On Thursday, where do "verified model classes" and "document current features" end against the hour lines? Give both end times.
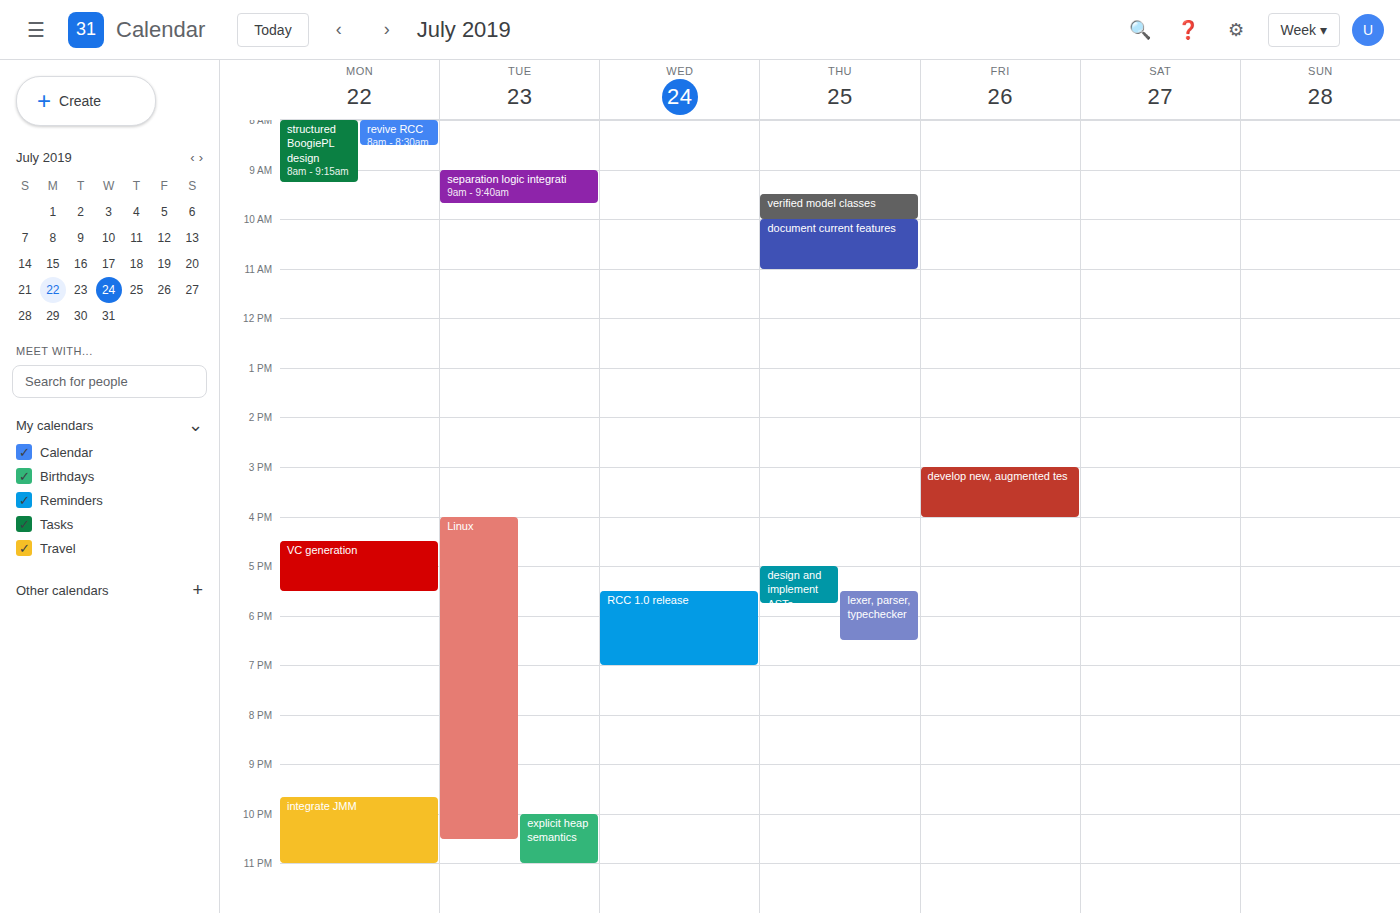
"verified model classes": 10:00, exactly on the 10:00 line. "document current features": 11:00, exactly on the 11:00 line.